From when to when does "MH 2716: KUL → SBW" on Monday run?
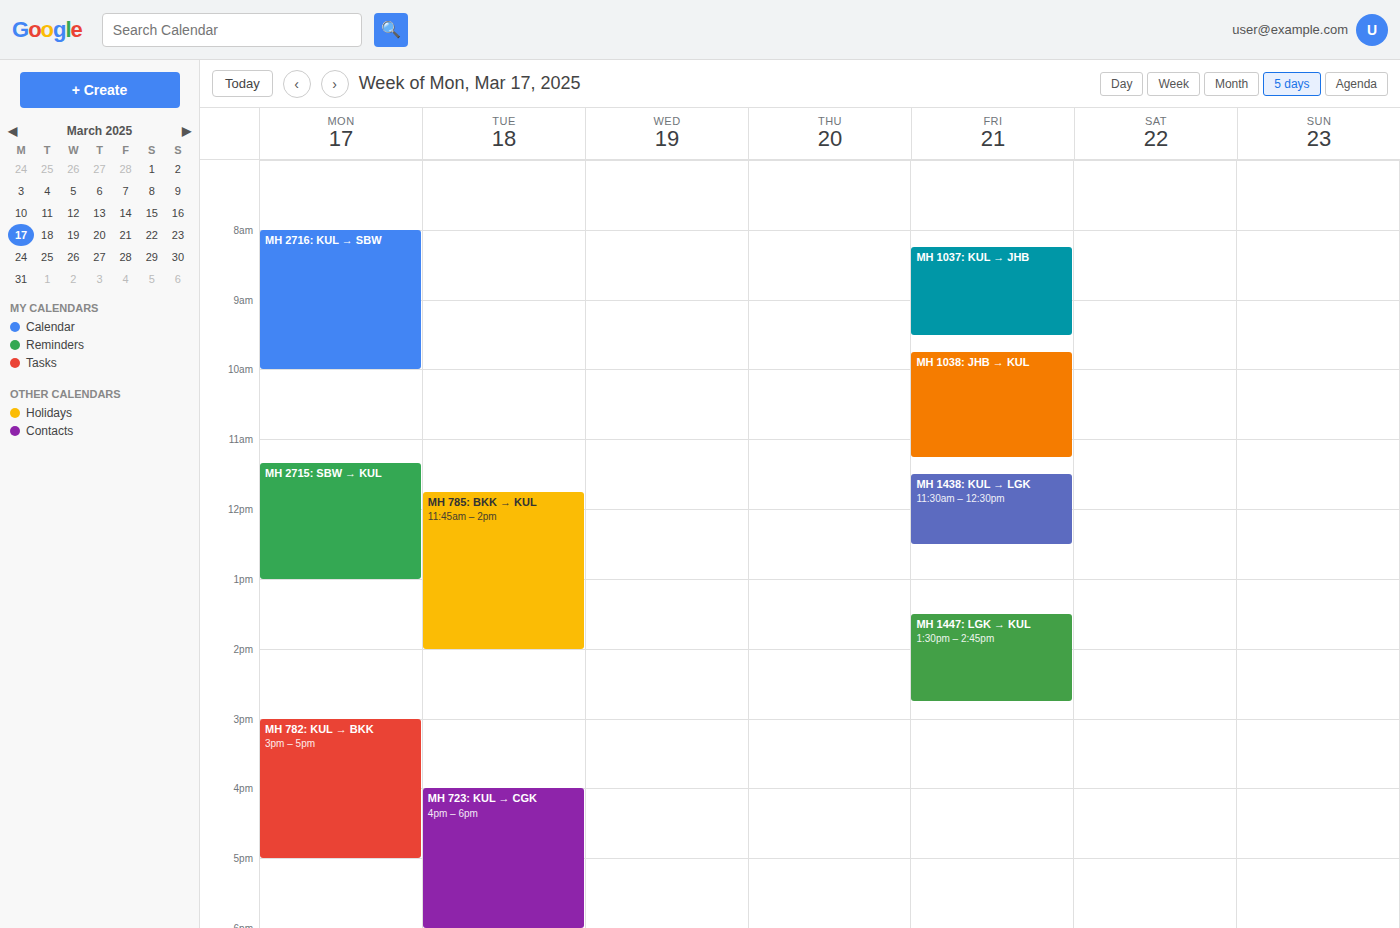
8:00 AM to 10:00 AM